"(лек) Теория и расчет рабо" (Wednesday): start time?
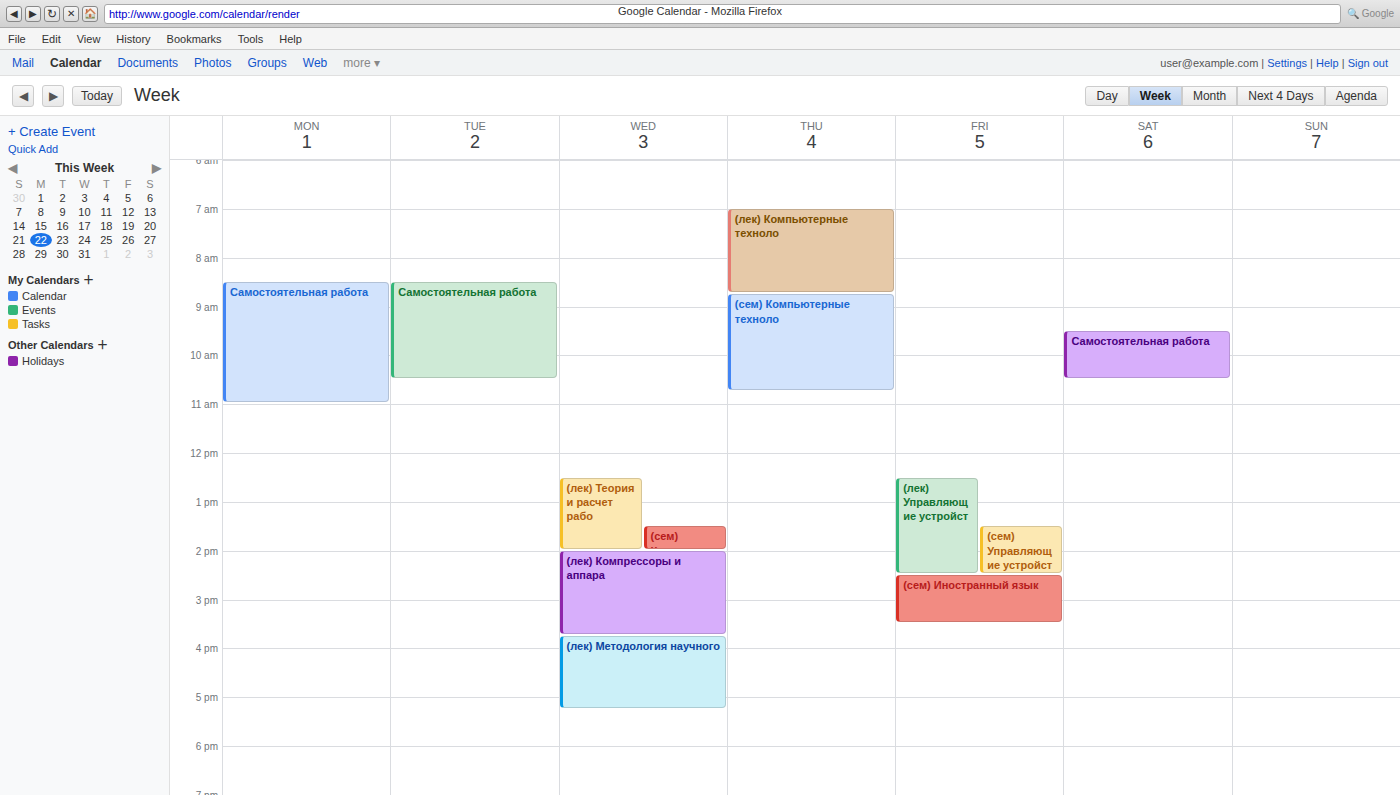
12:30 PM